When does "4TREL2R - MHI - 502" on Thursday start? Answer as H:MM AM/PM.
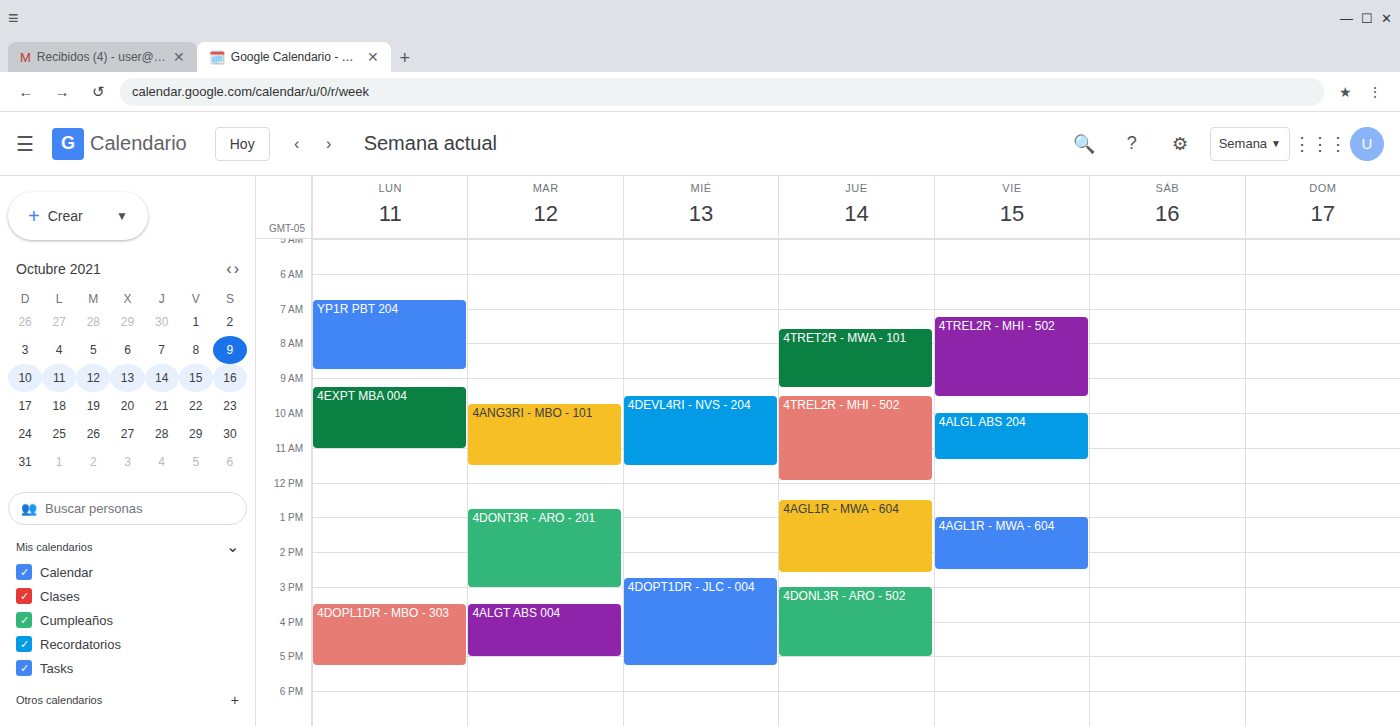
9:30 AM